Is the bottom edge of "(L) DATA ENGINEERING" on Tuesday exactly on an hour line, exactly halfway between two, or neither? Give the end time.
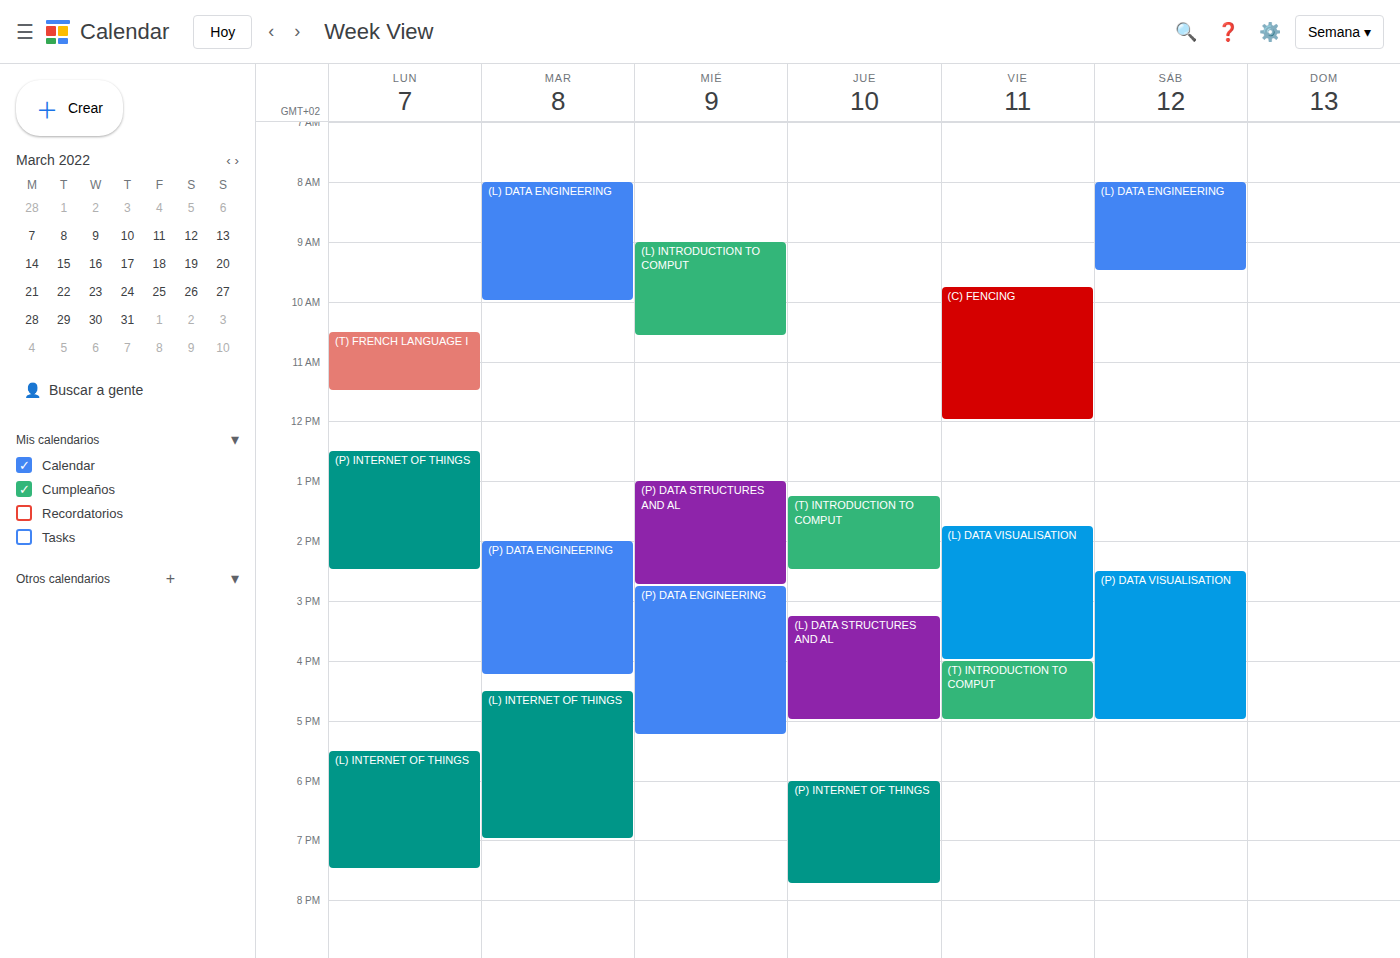
10:00 AM -- exactly on the 10 AM line.